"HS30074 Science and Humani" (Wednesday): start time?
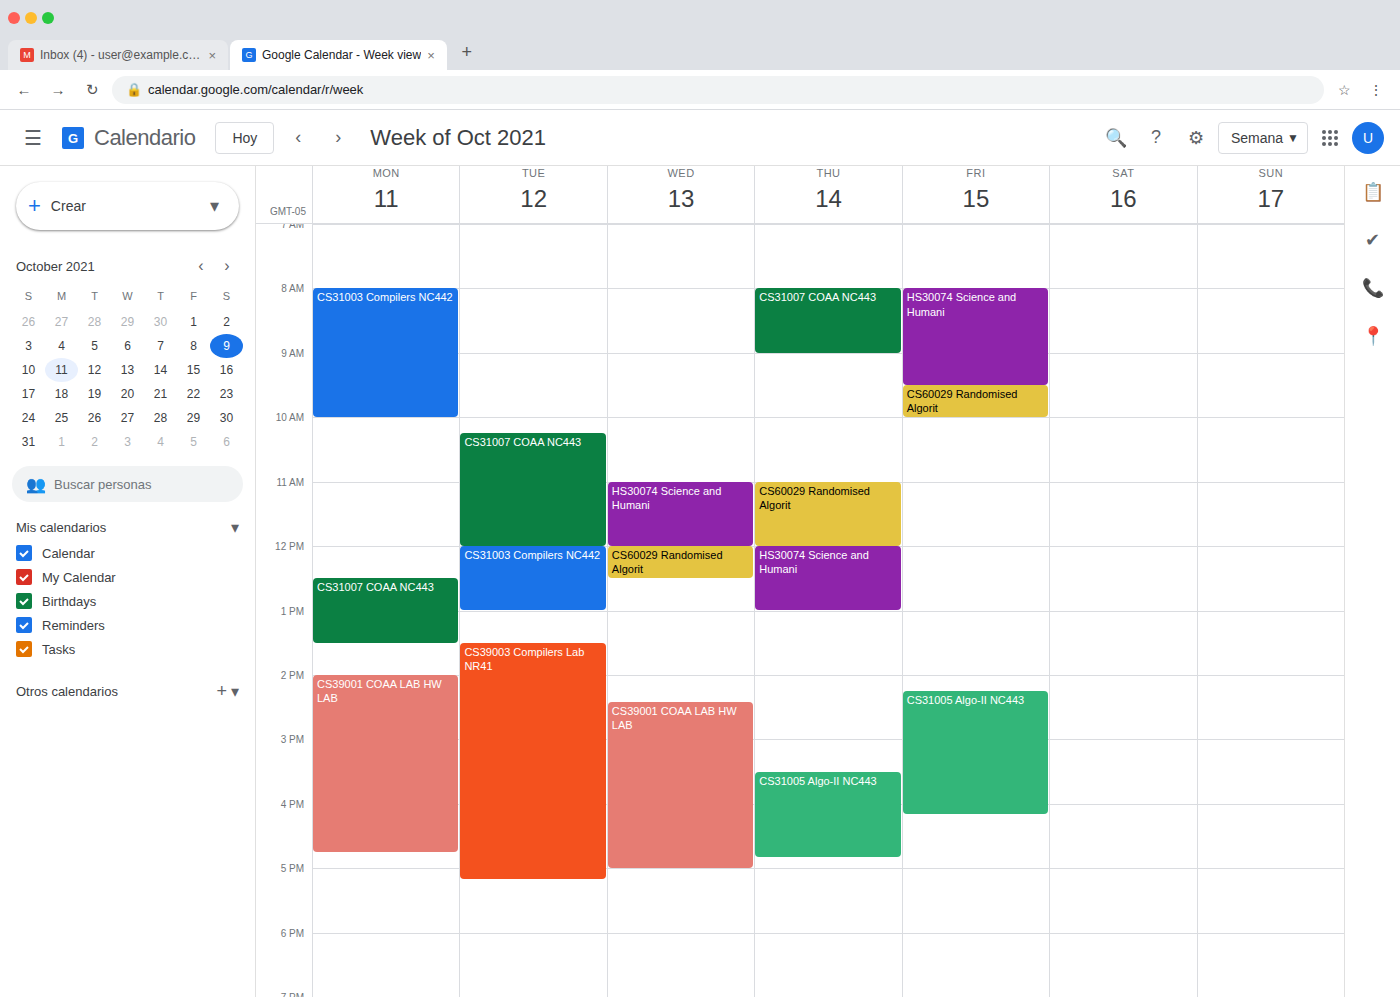
11:00 AM